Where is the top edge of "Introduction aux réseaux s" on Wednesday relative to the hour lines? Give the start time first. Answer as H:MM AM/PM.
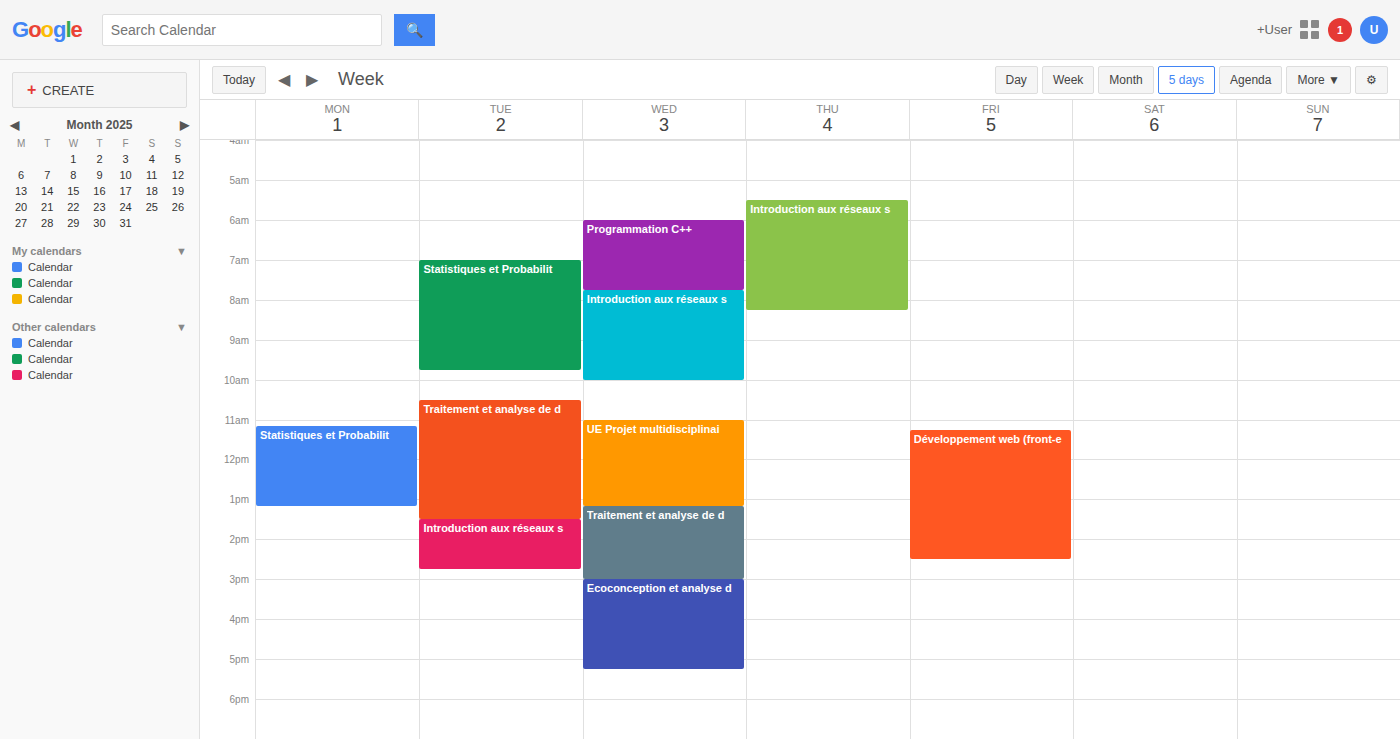
7:45 AM -- neither: three quarters of the way from the 7 AM line to the 8 AM line.